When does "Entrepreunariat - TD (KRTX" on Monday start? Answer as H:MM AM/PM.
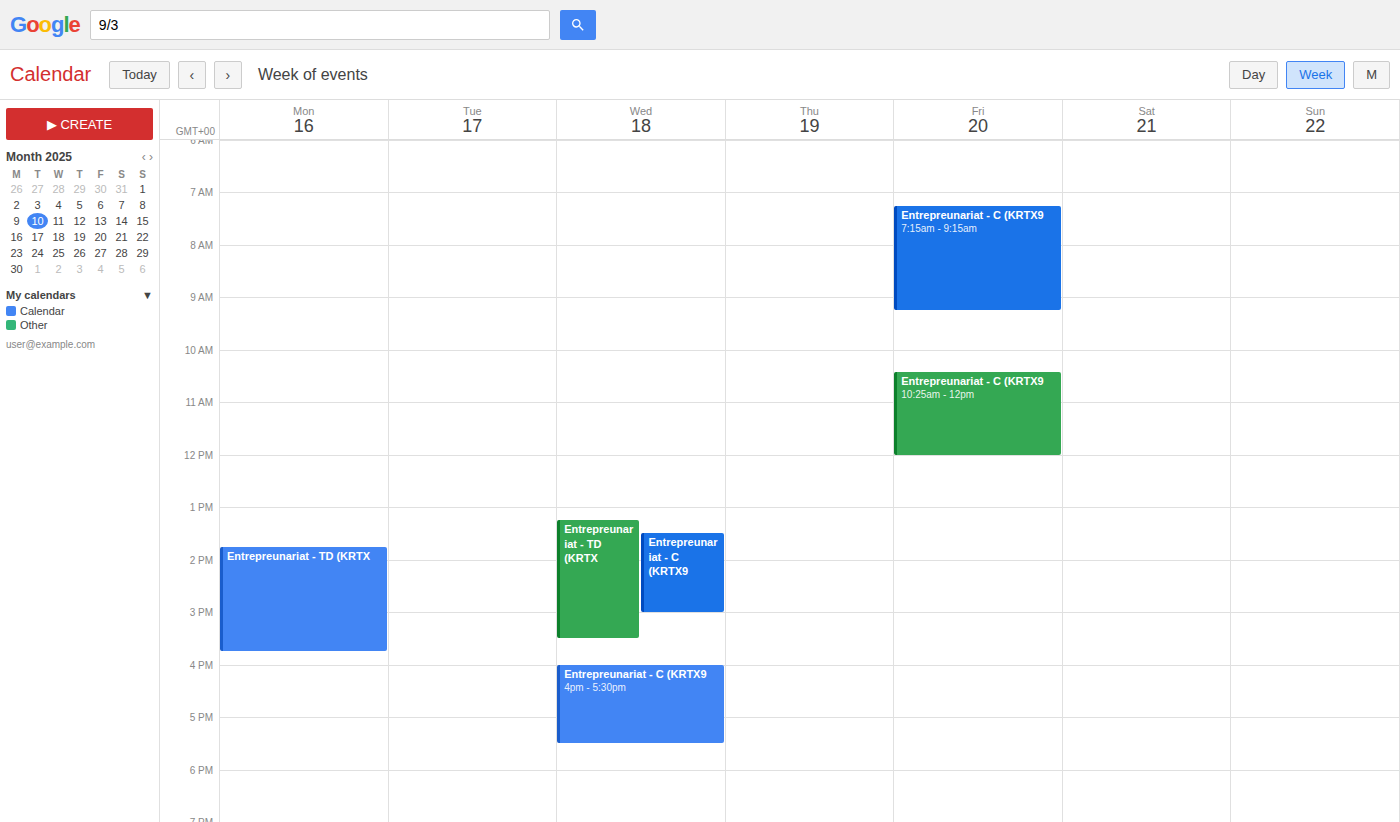
1:45 PM